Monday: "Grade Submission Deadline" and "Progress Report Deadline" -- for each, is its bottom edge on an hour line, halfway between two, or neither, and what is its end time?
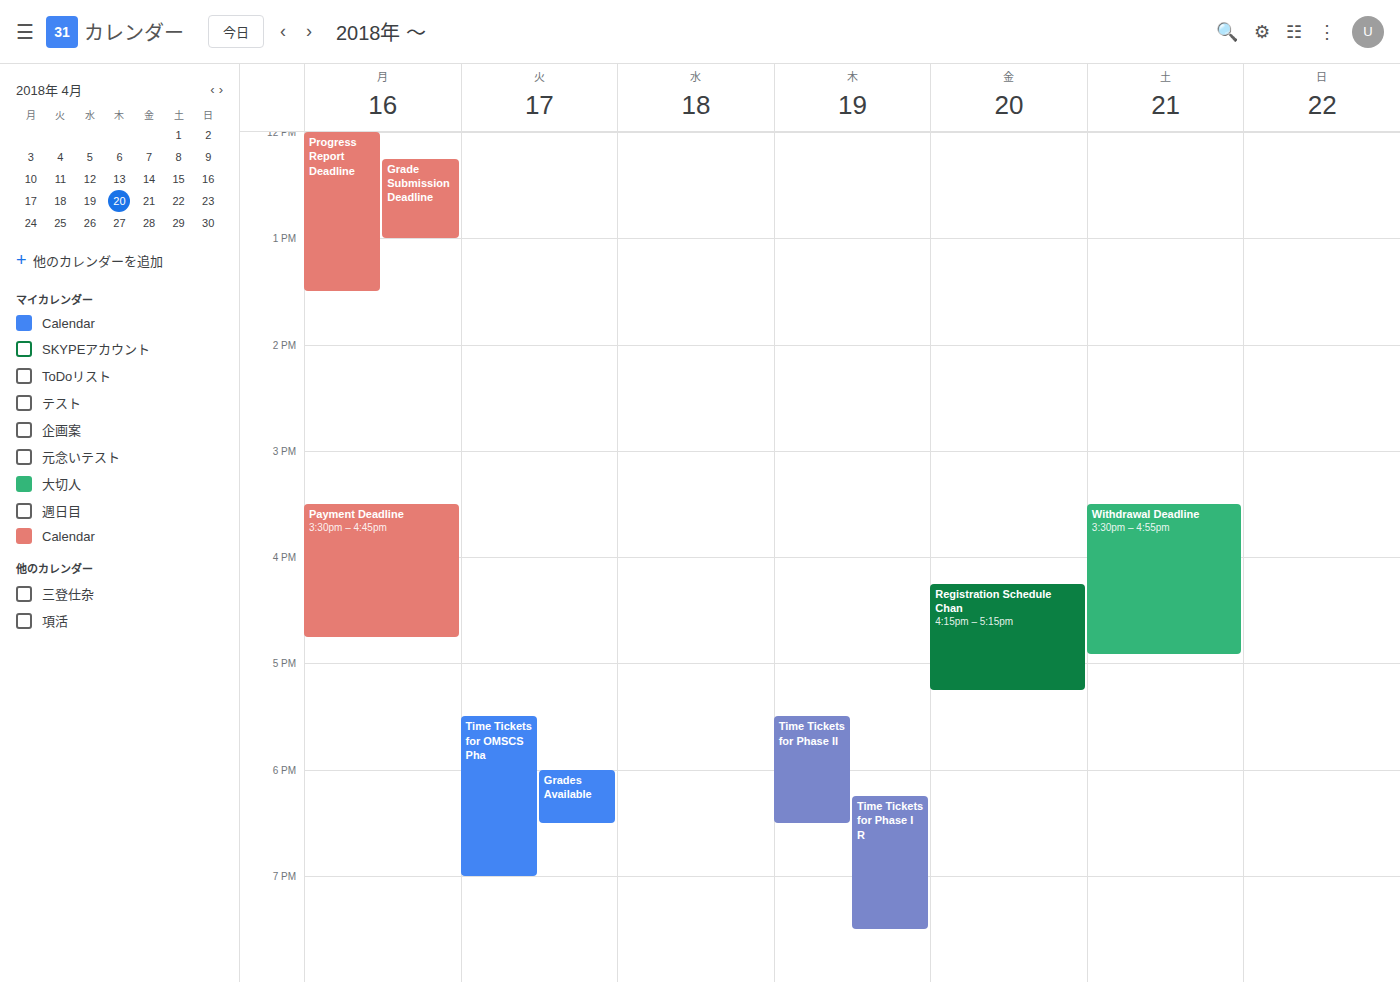
"Grade Submission Deadline": 13:00, exactly on the 13:00 line. "Progress Report Deadline": 13:30, halfway between the 13:00 and 14:00 lines.